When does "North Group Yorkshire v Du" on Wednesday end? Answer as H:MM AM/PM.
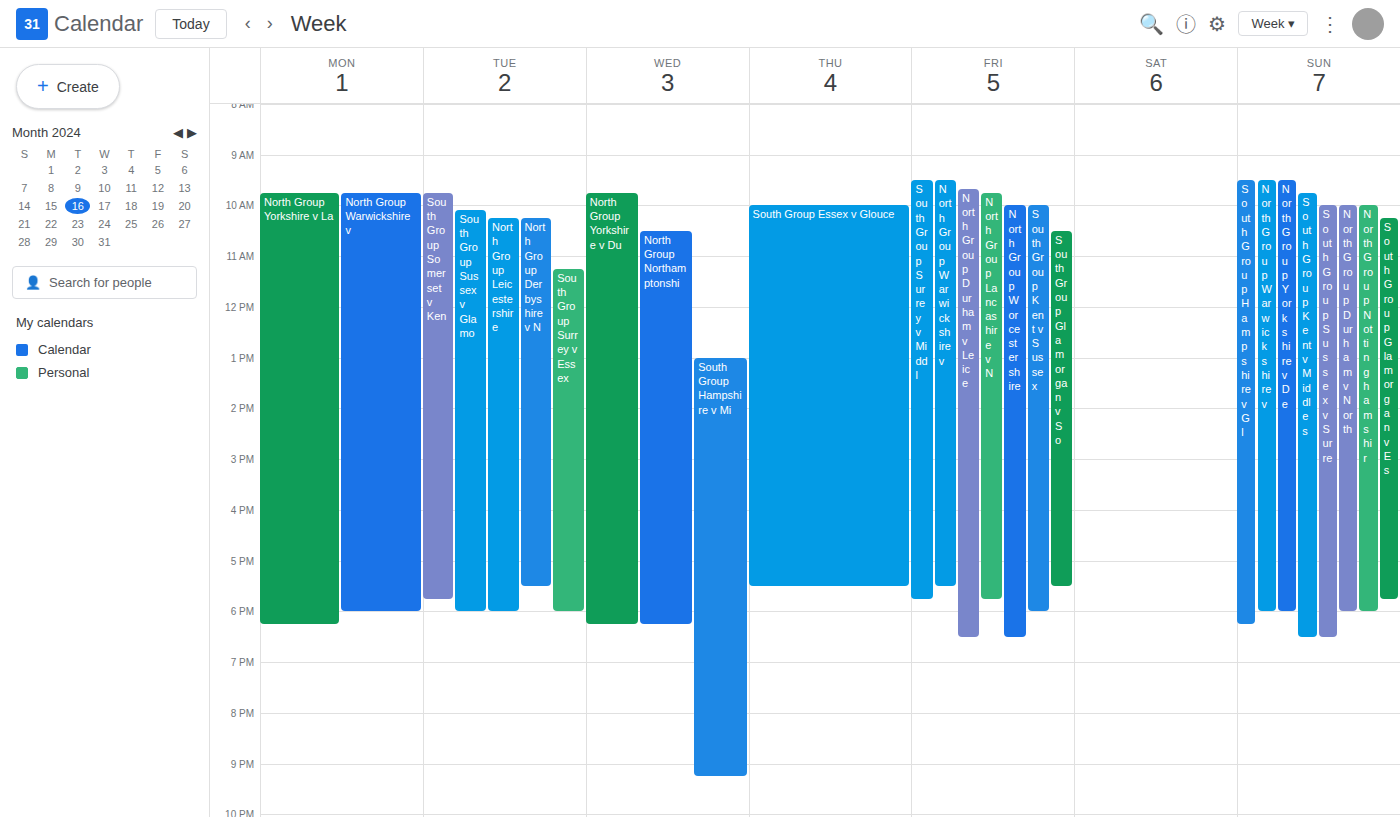
6:15 PM